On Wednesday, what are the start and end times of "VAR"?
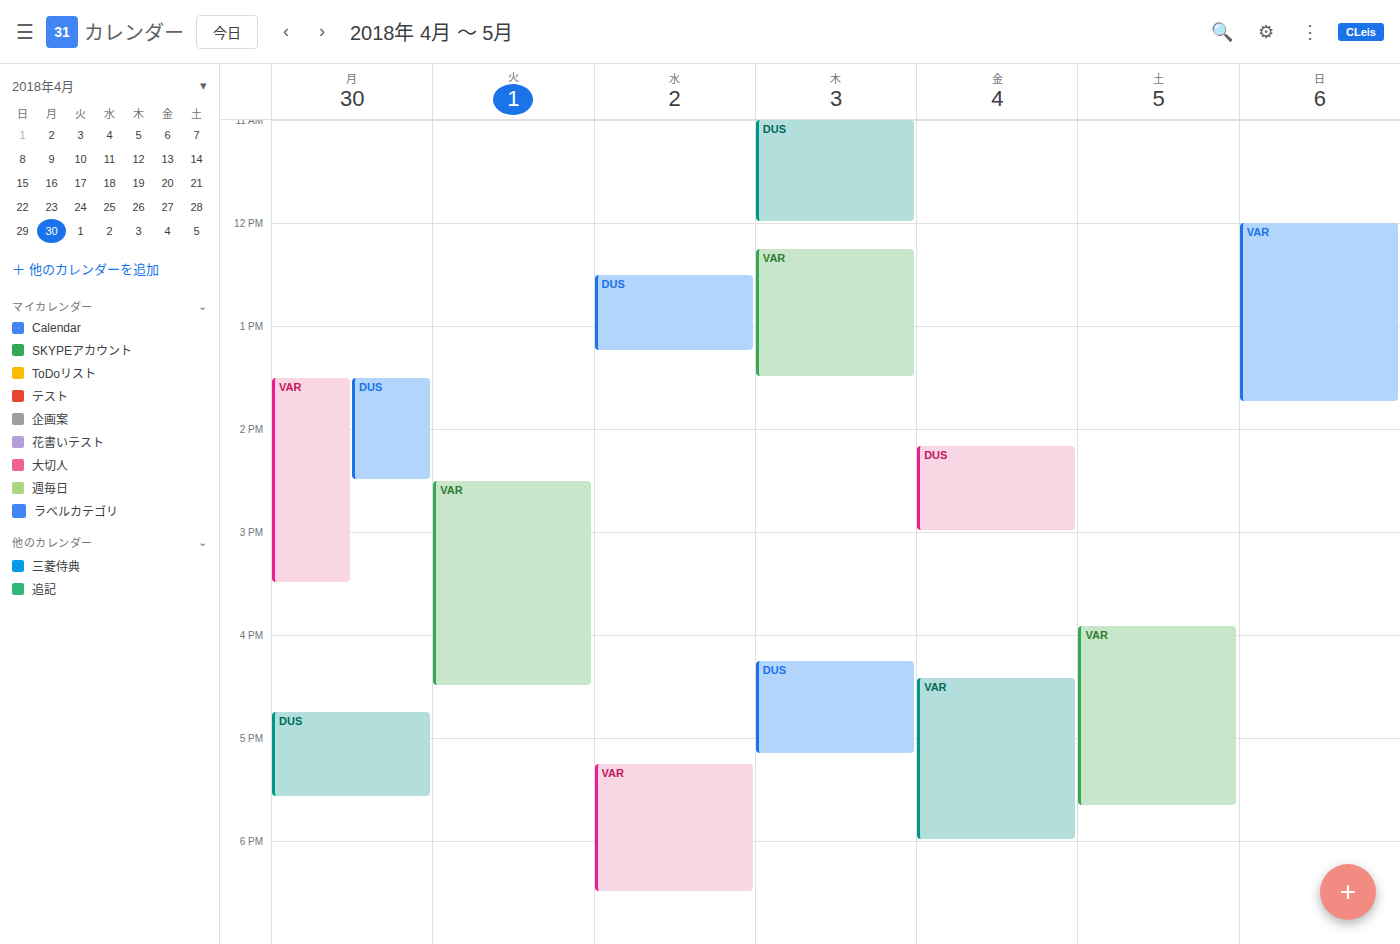
5:15 PM to 6:30 PM